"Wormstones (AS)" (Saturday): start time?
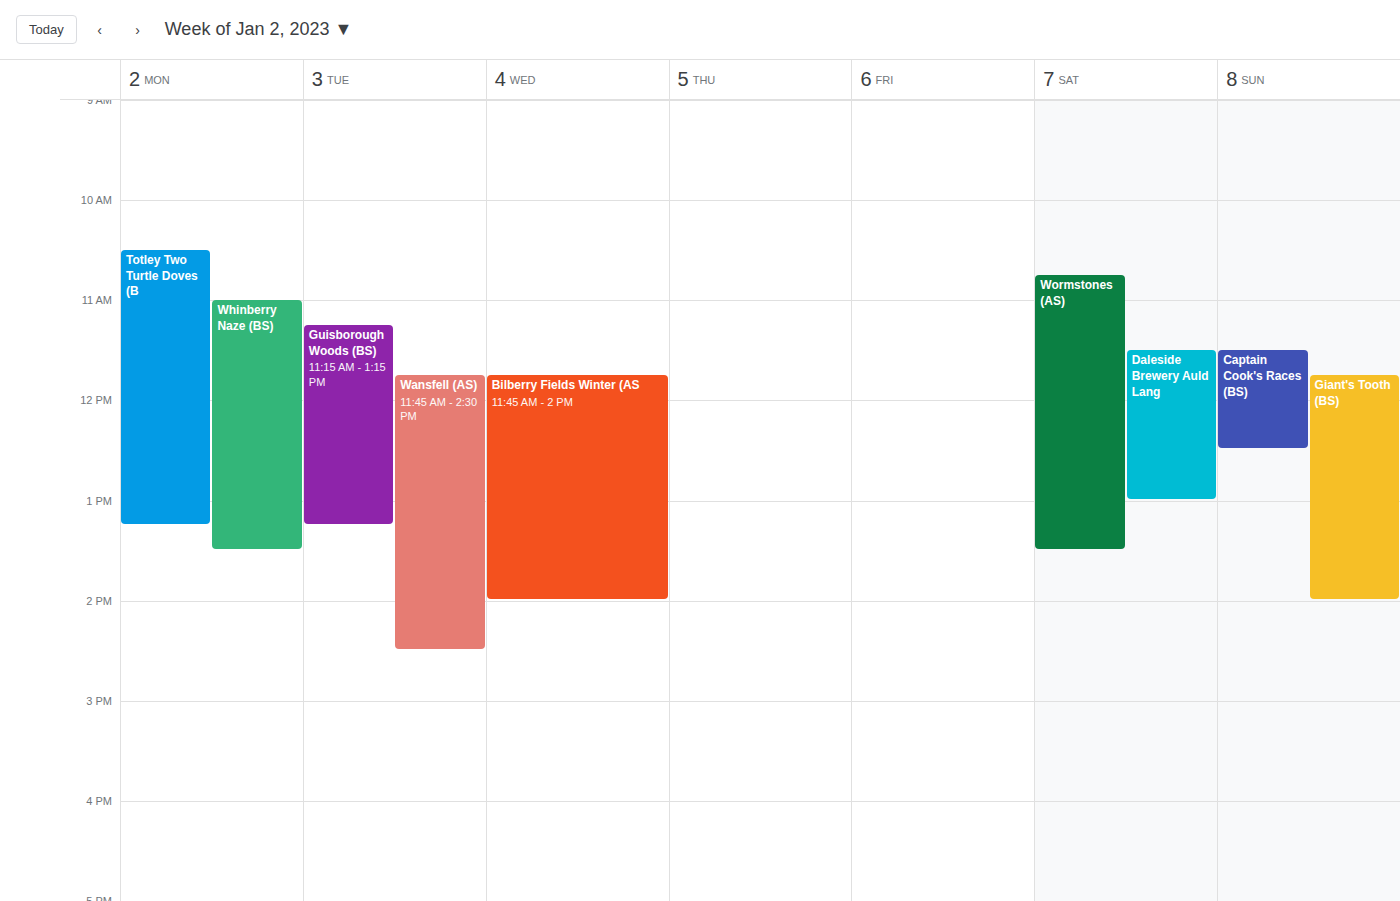
10:45 AM